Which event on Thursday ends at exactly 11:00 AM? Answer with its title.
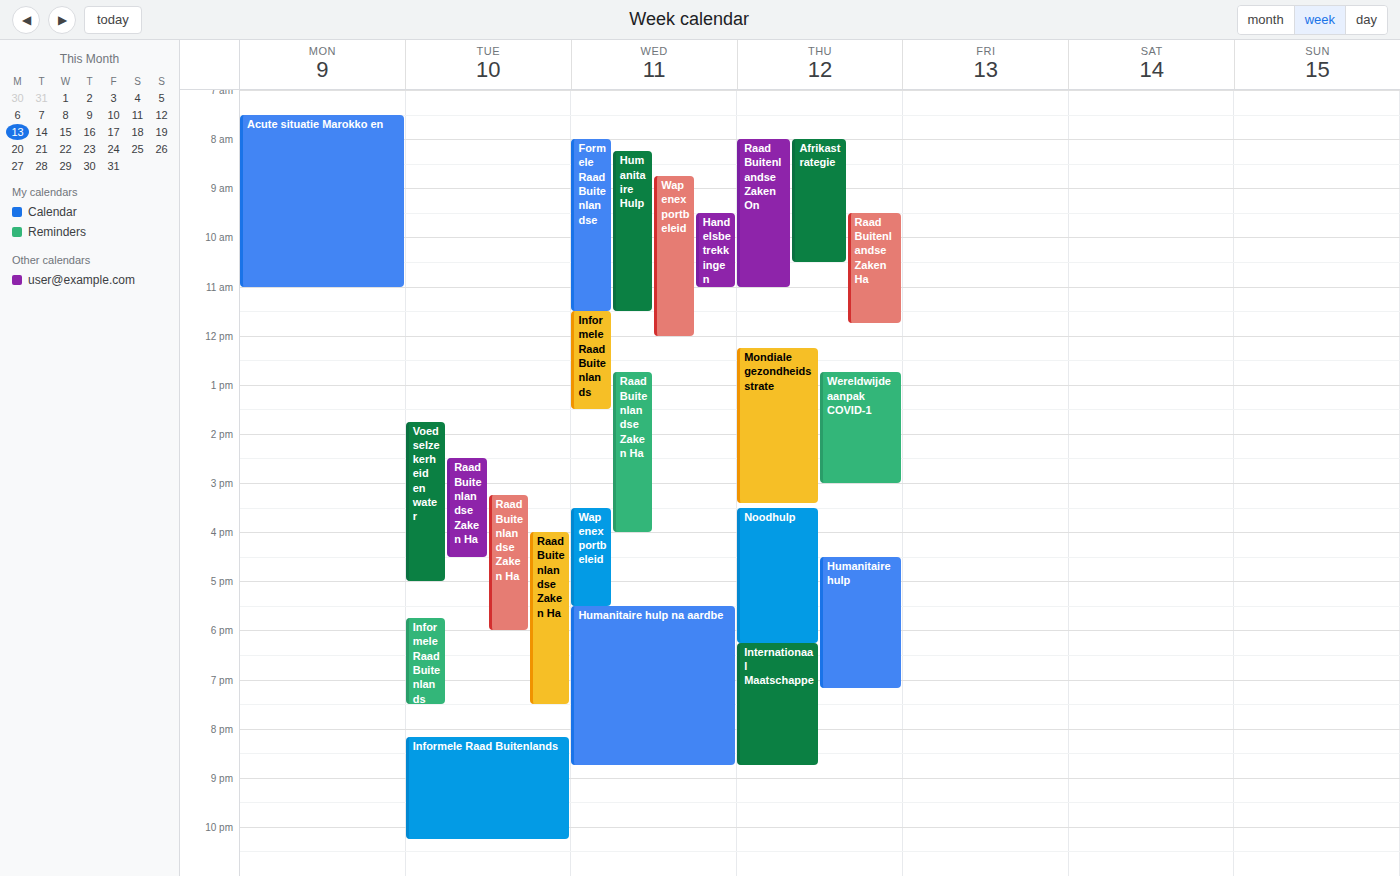
"Raad Buitenlandse Zaken On"